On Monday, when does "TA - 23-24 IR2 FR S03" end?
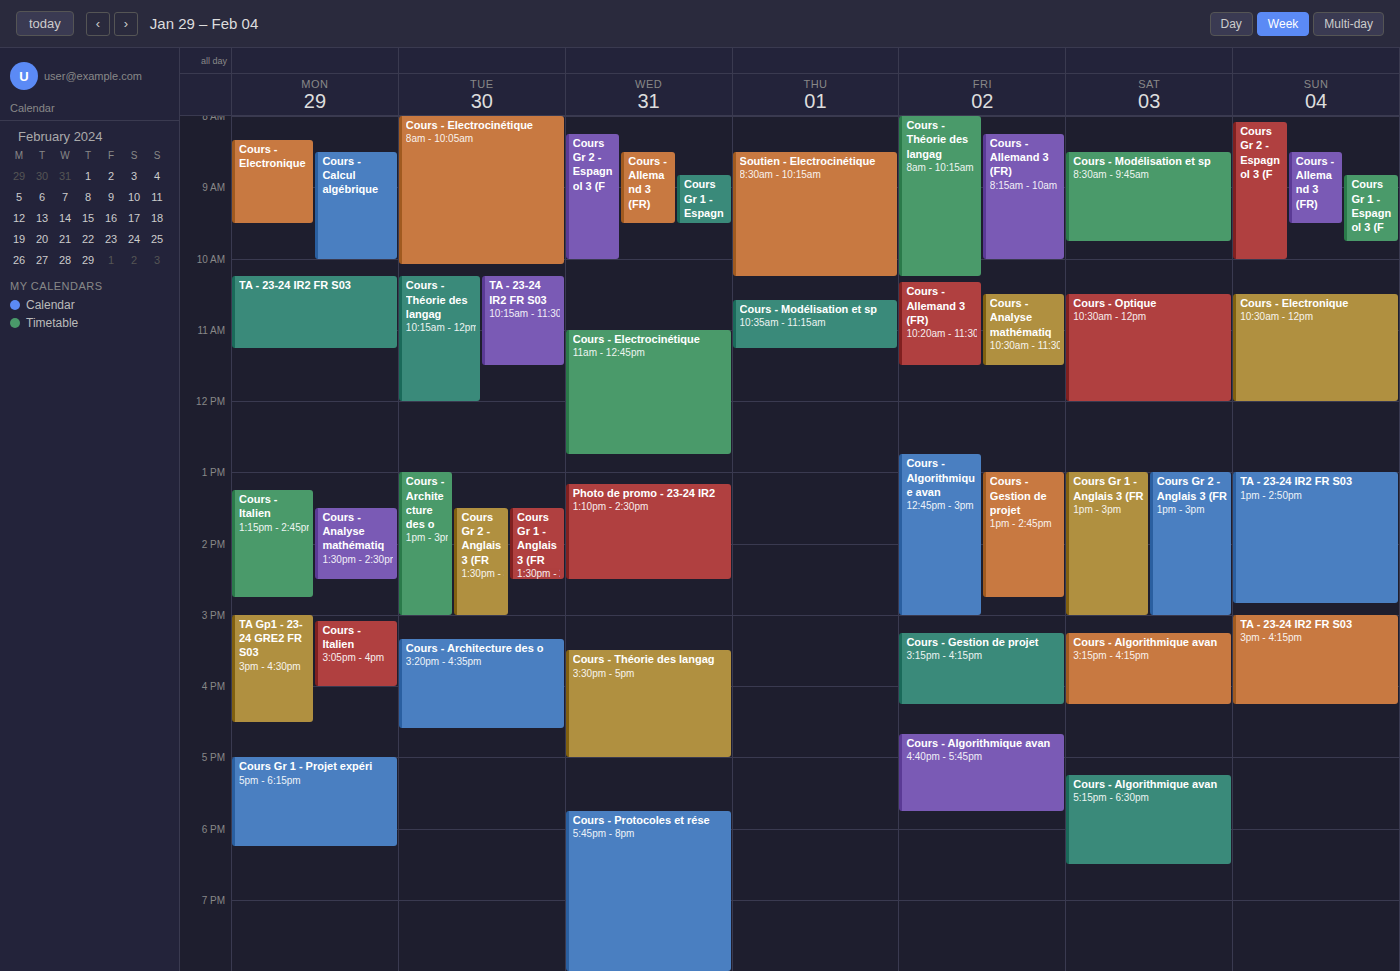
11:15 AM